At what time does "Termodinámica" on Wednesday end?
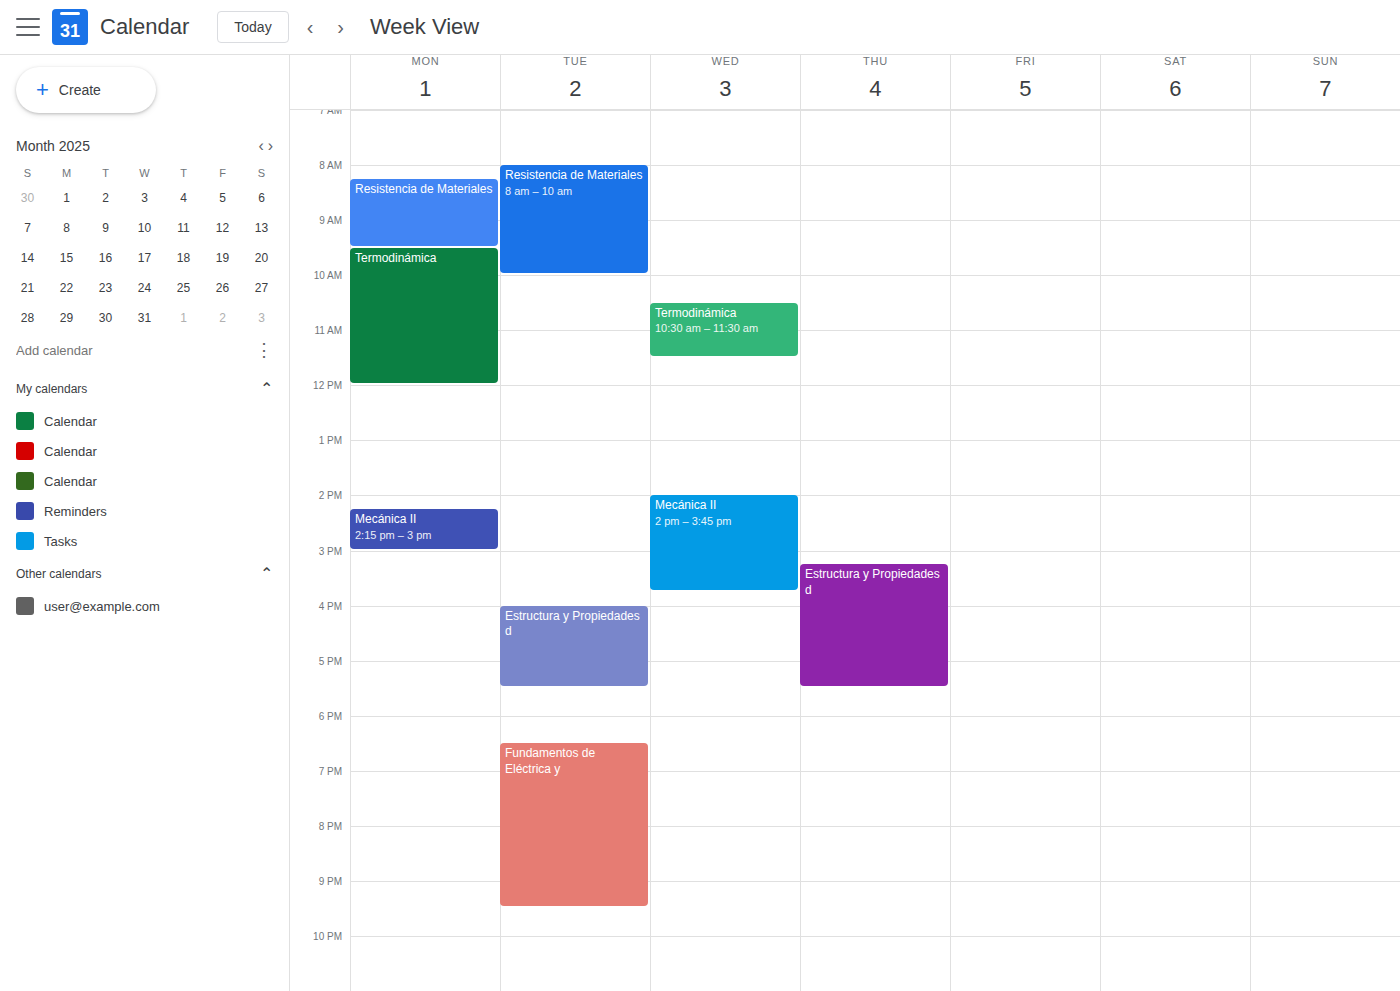
11:30 AM